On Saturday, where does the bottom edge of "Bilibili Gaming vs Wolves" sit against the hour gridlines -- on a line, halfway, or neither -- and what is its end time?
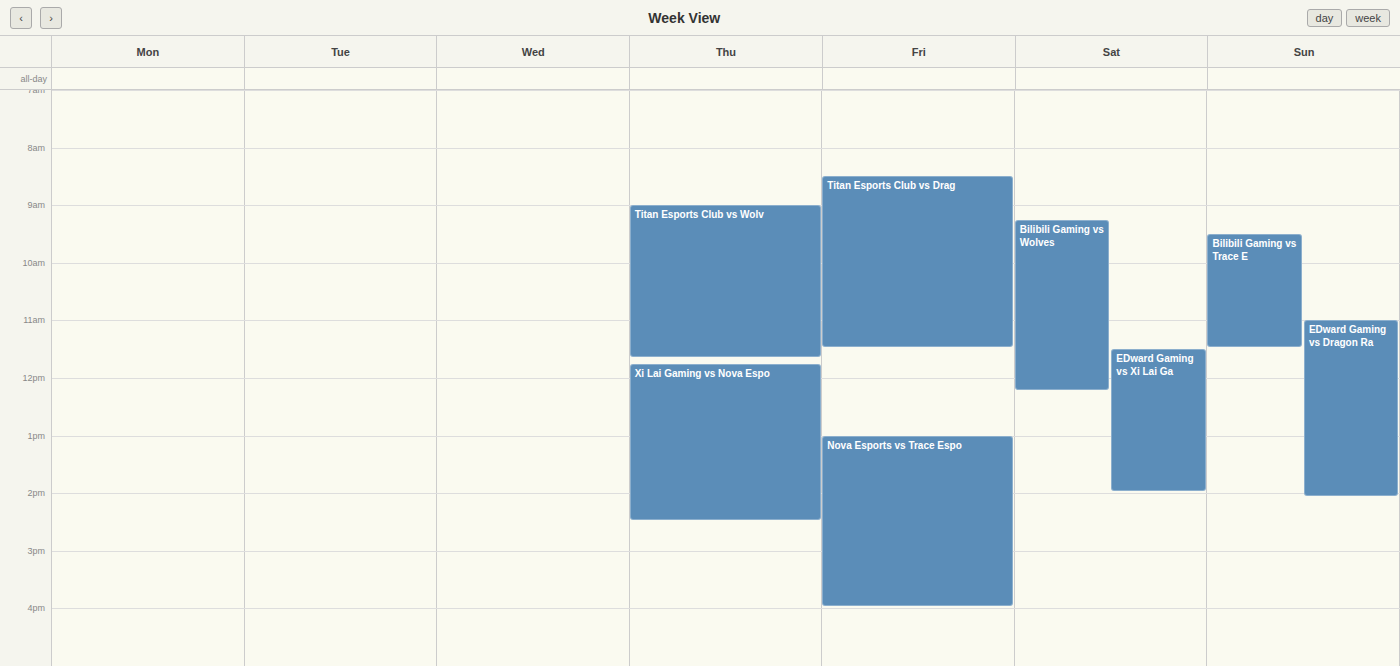
12:15 PM -- neither: a quarter of the way from the 12 PM line to the 1 PM line.